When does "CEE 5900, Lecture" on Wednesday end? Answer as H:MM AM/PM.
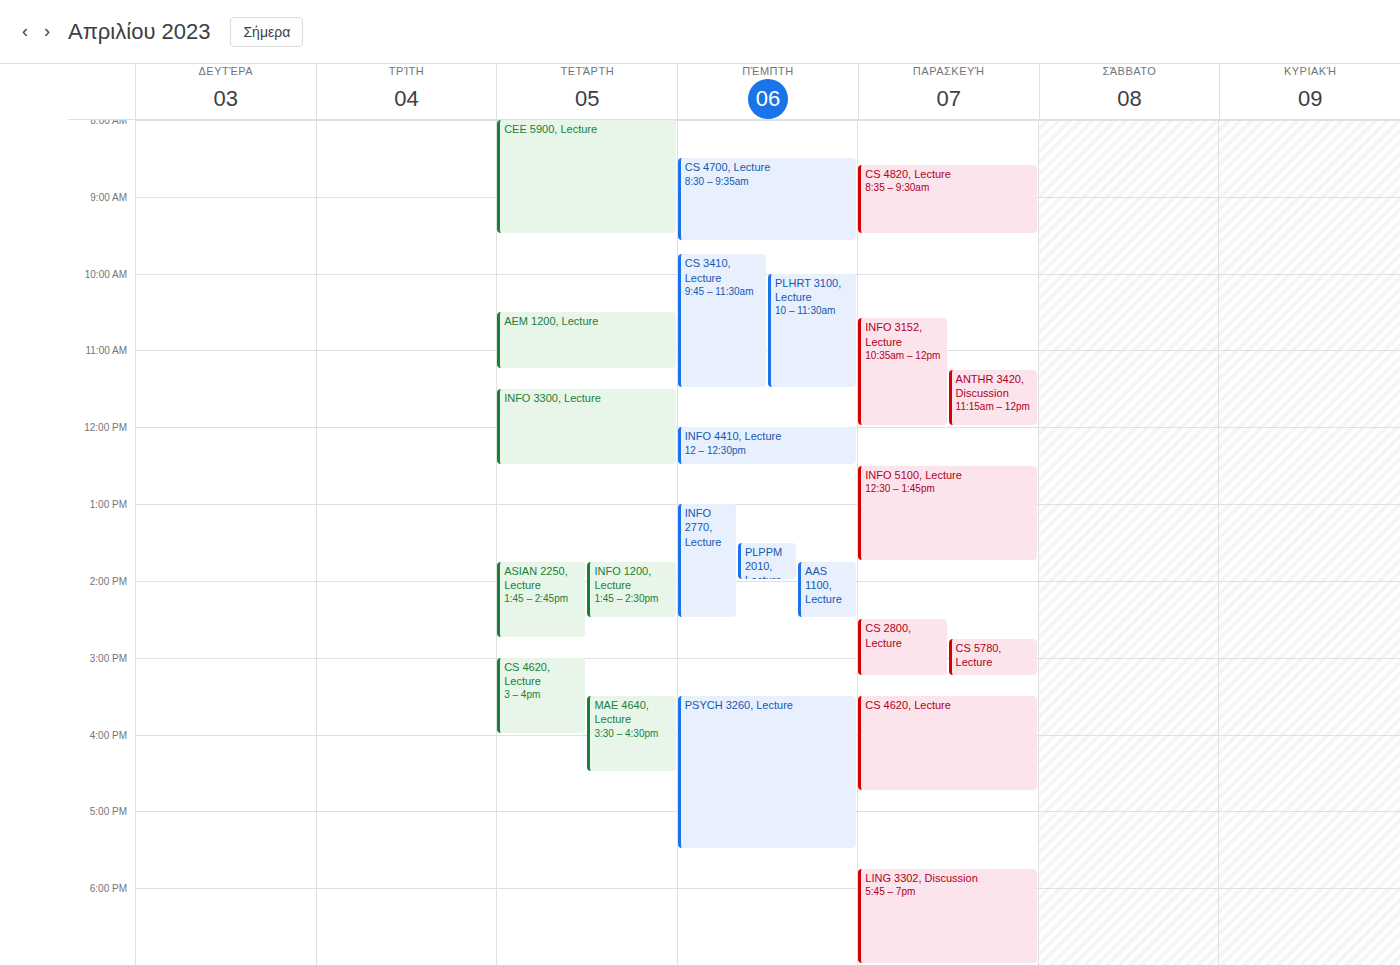
9:30 AM